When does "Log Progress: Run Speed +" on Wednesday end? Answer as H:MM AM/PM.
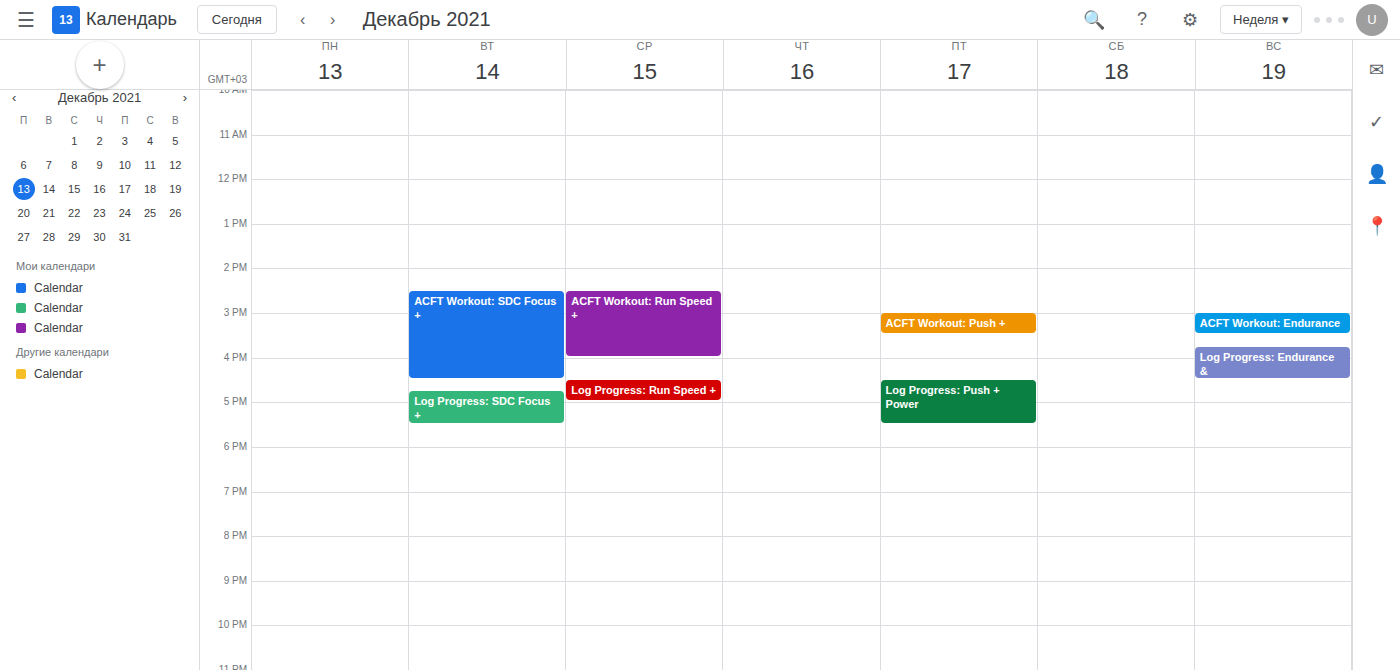
5:00 PM